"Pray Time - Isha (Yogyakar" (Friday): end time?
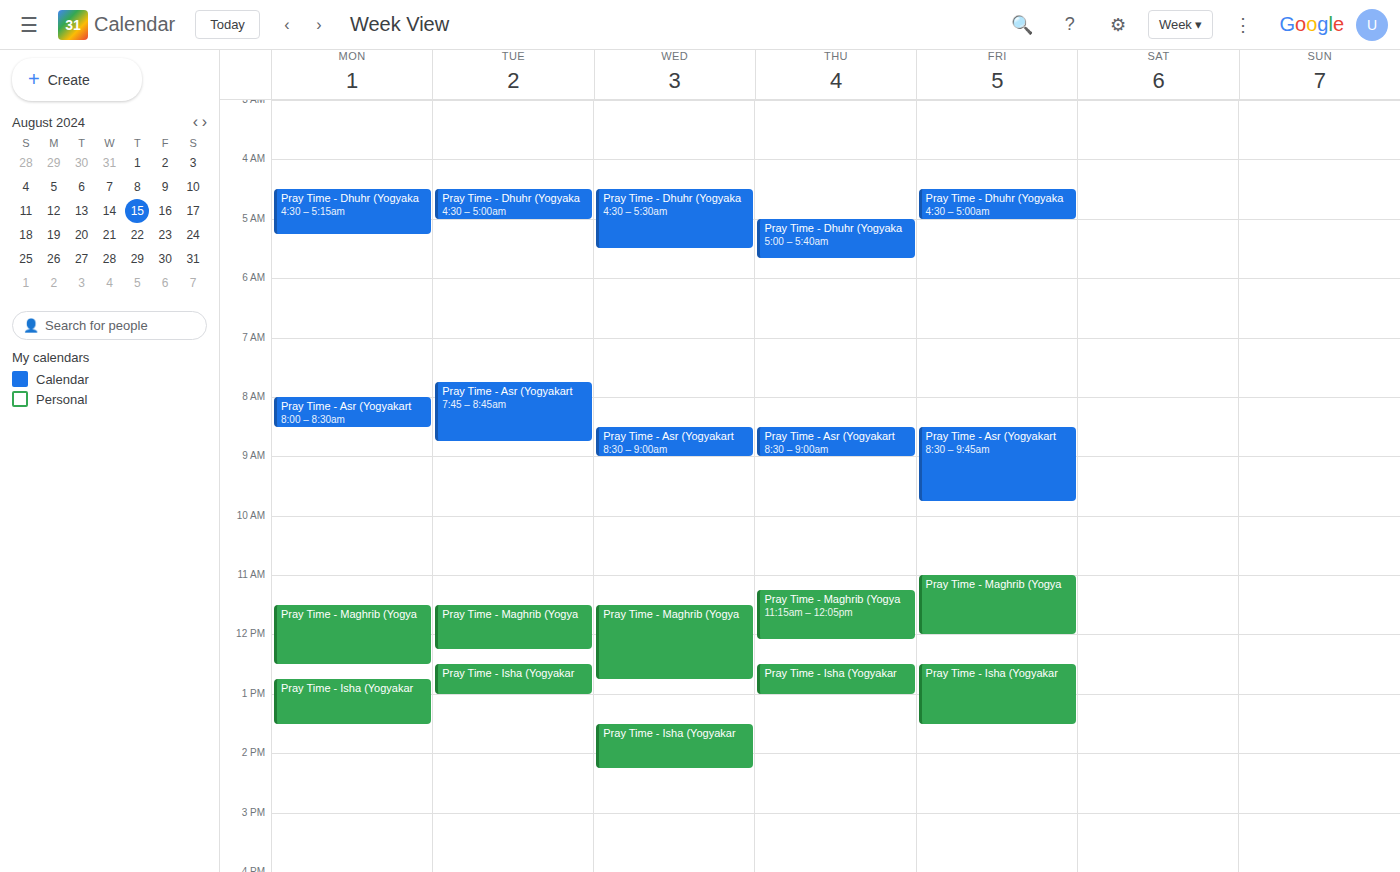
13:30